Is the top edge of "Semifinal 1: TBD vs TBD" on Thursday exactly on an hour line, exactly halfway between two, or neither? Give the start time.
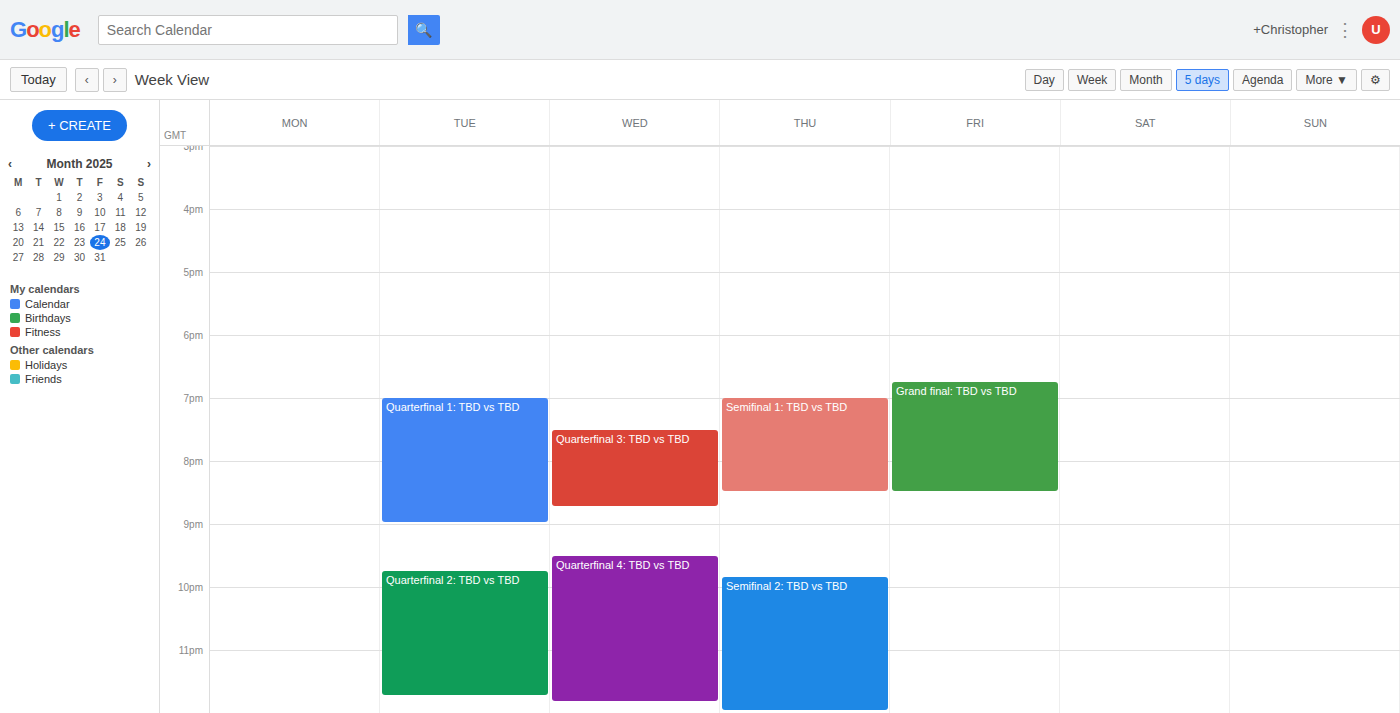
19:00 -- exactly on the 19:00 line.